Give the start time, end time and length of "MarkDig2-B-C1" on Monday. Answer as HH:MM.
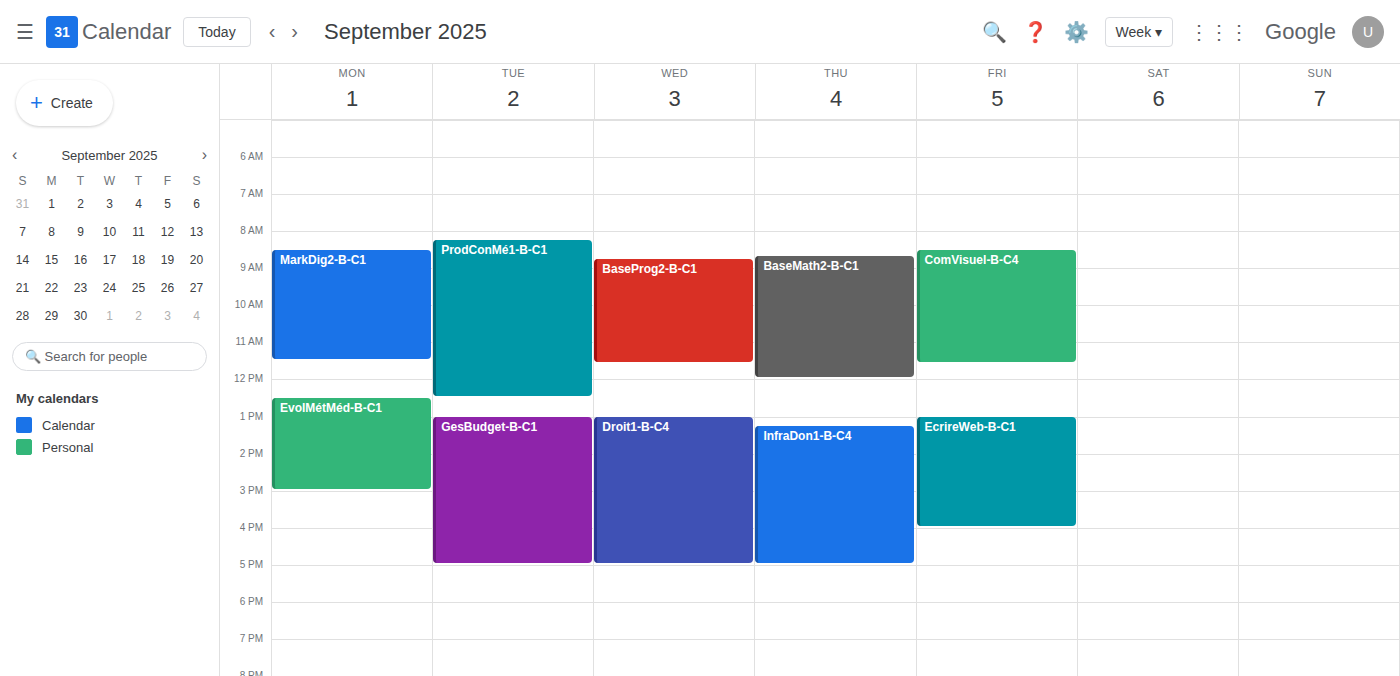
08:30 to 11:30, 3 hours